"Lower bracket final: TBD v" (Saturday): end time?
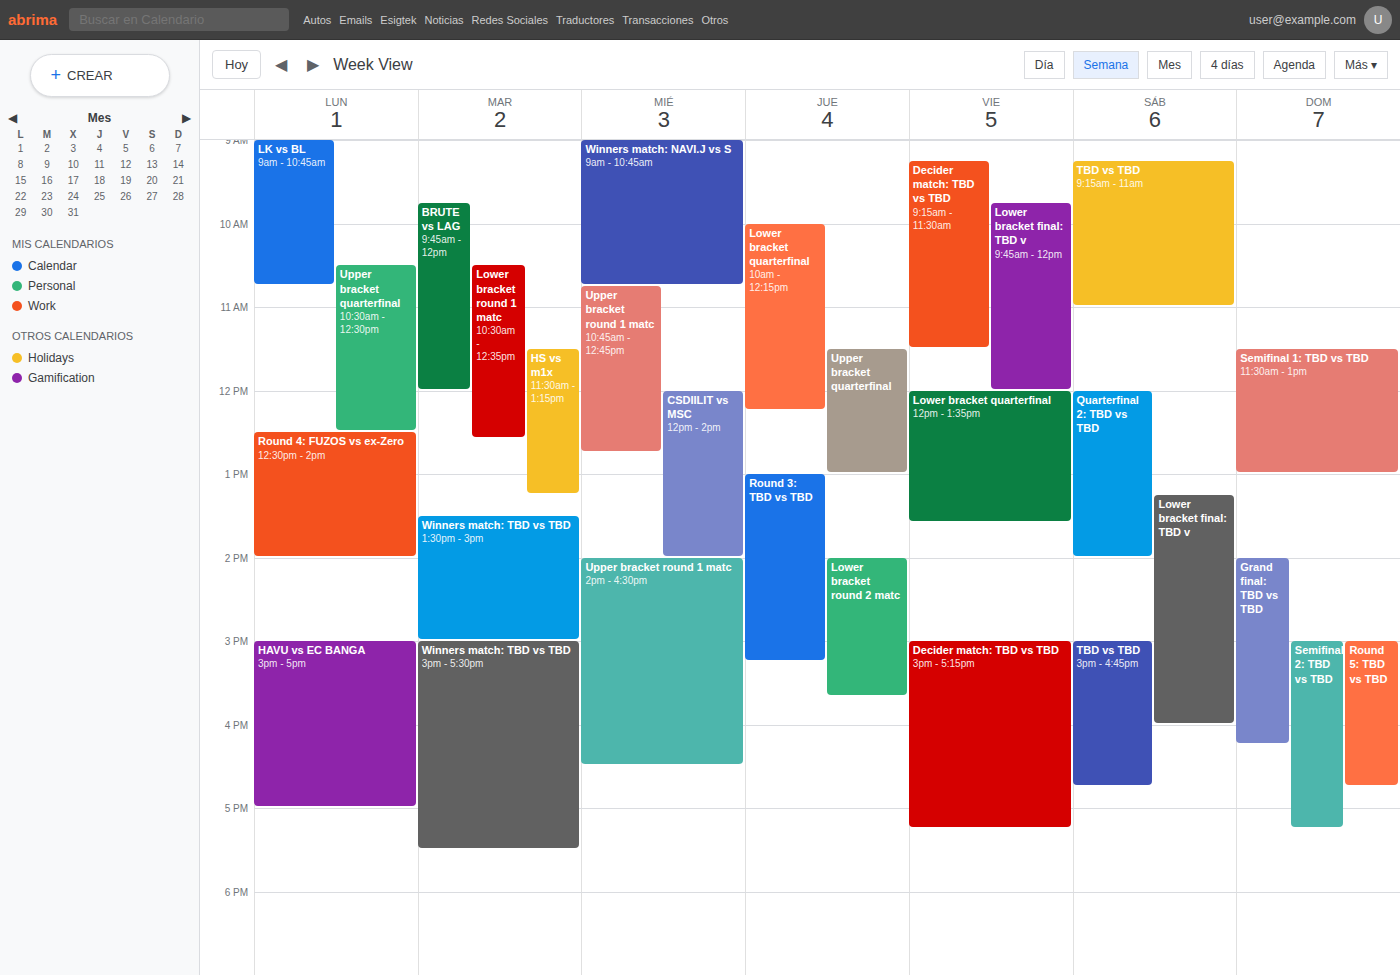
16:00